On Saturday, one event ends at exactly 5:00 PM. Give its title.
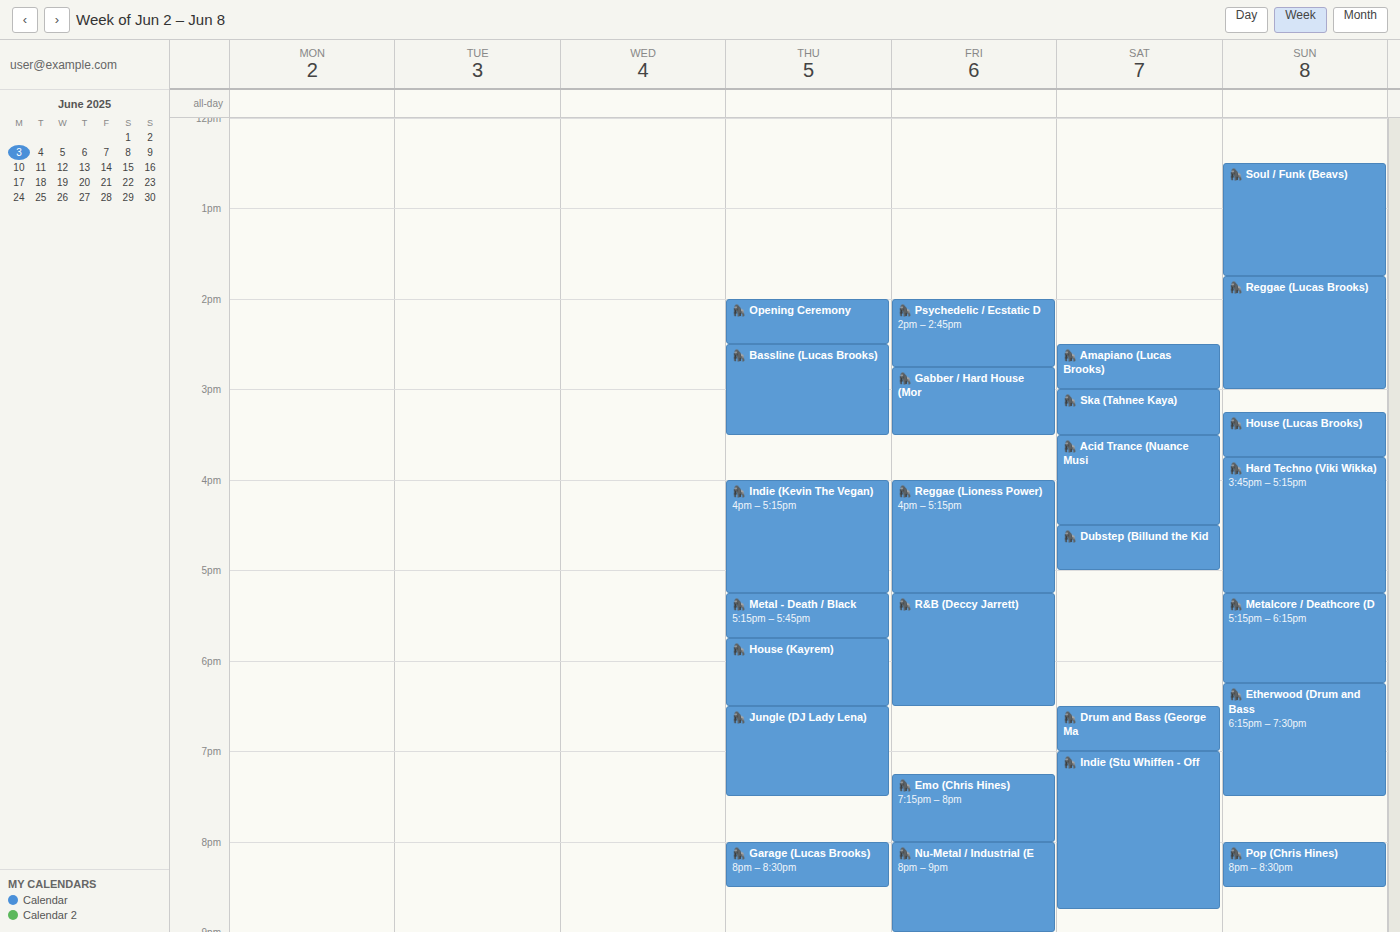
"🦍 Dubstep (Billund the Kid"